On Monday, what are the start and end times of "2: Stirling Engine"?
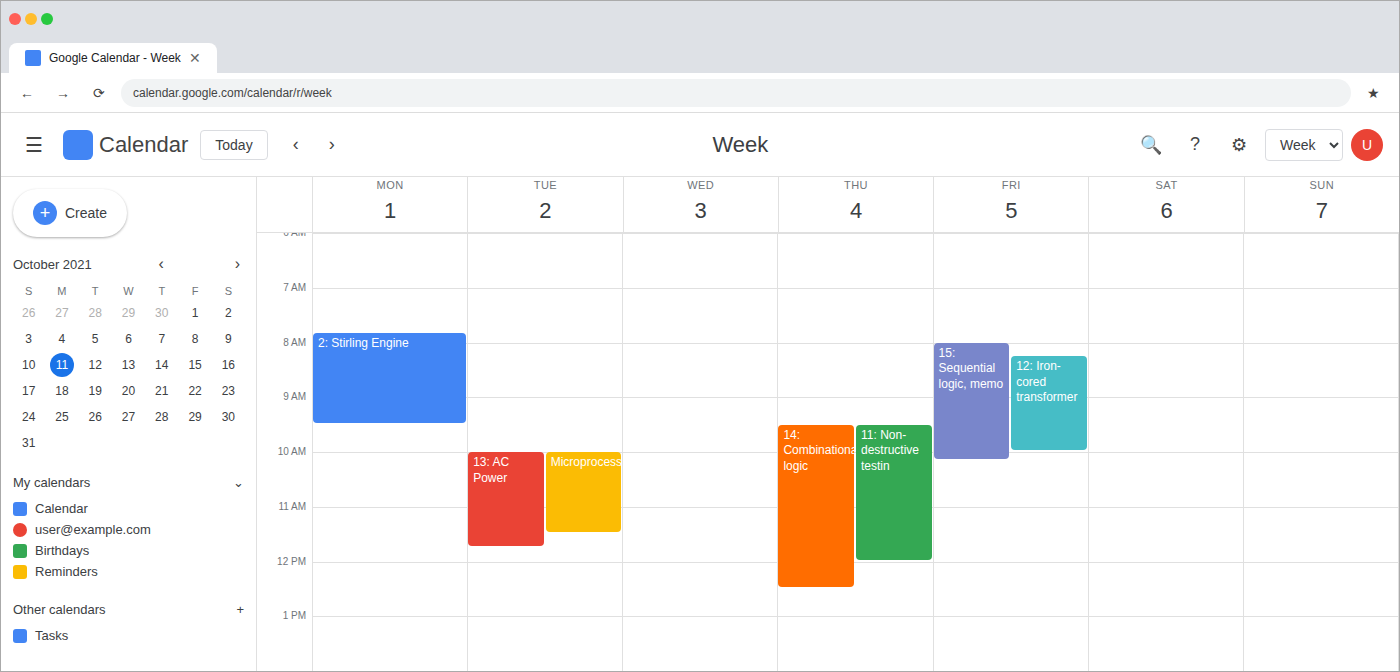
07:50 to 09:30